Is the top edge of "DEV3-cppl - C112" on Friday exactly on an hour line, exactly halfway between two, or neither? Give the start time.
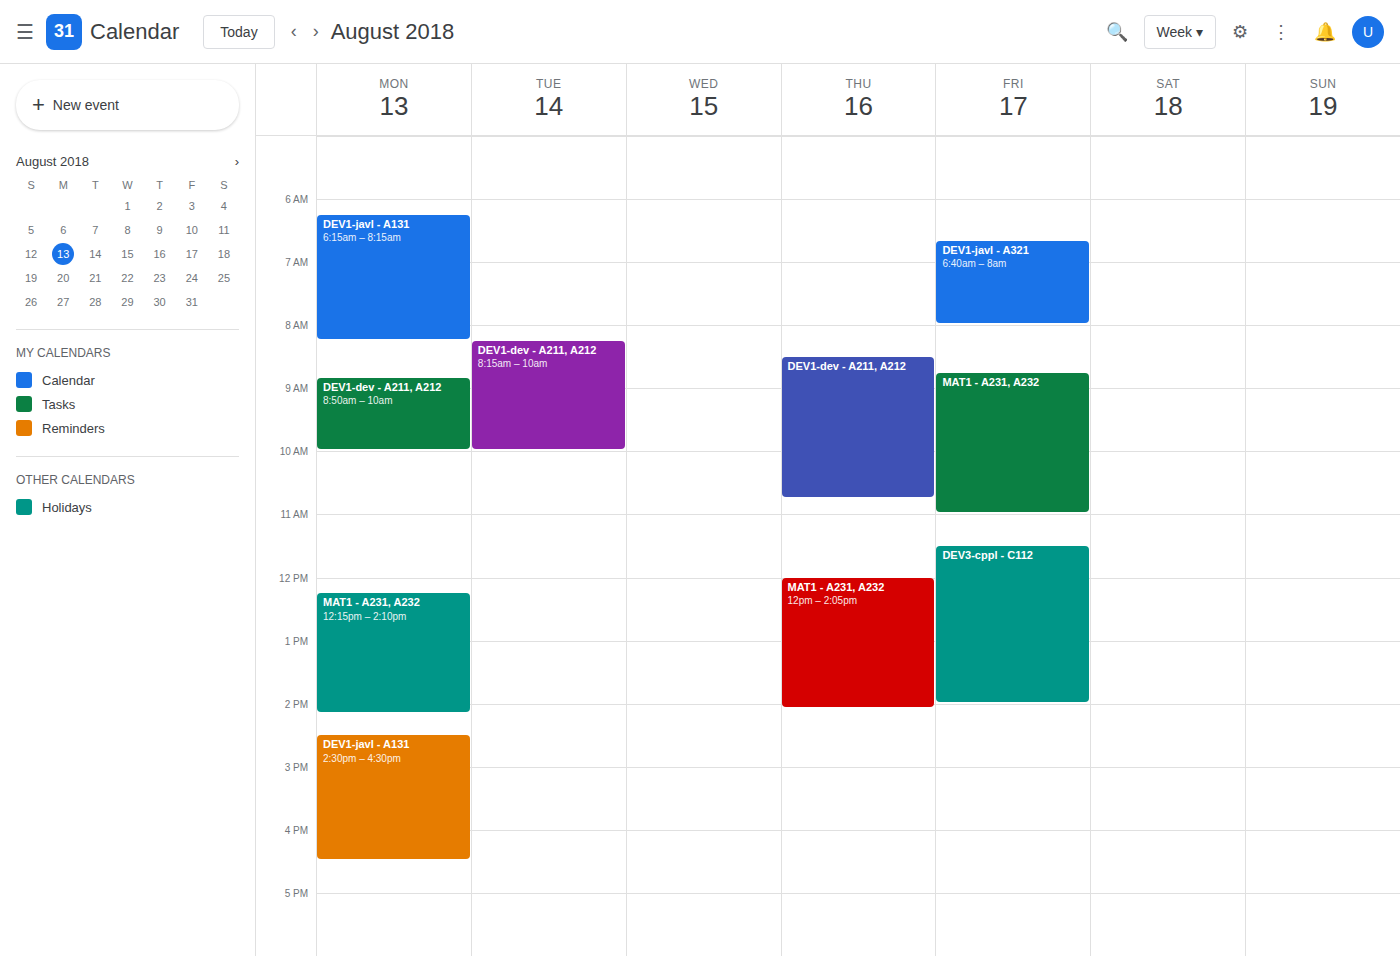
11:30 AM -- halfway between the 11 AM and 12 PM lines.